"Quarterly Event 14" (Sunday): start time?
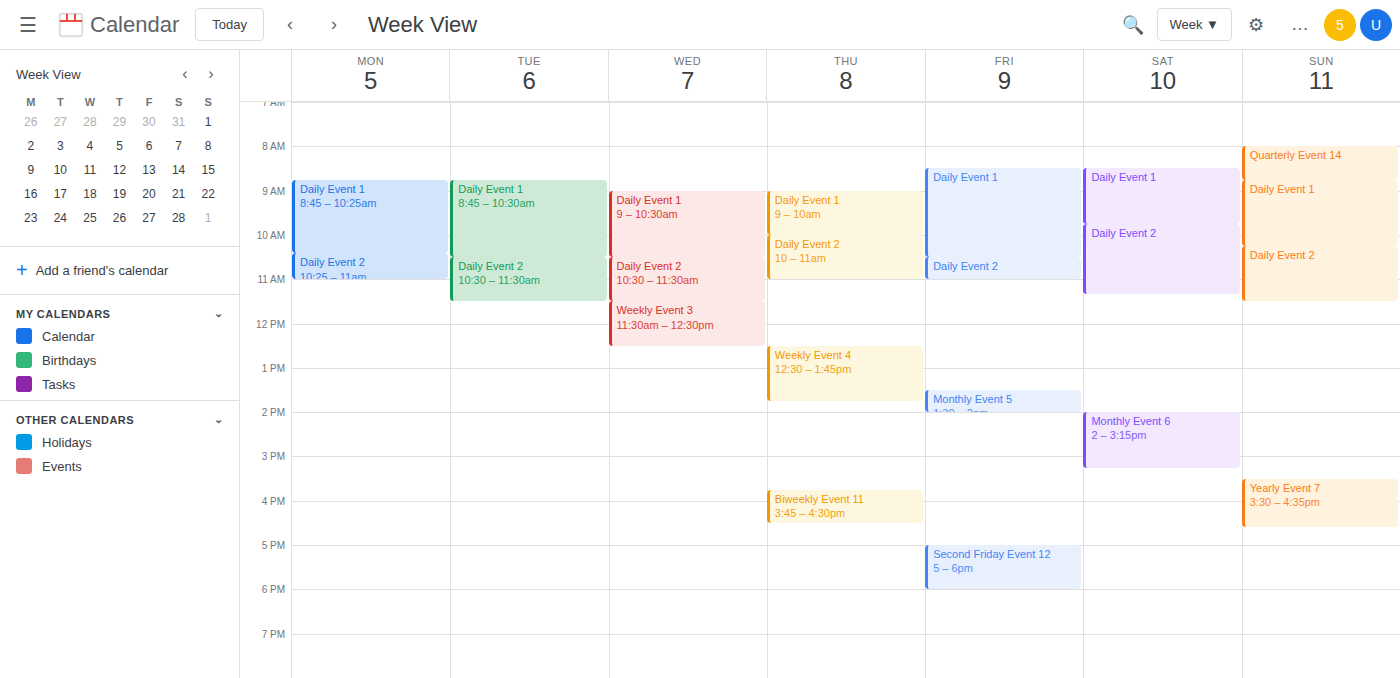
8:00 AM